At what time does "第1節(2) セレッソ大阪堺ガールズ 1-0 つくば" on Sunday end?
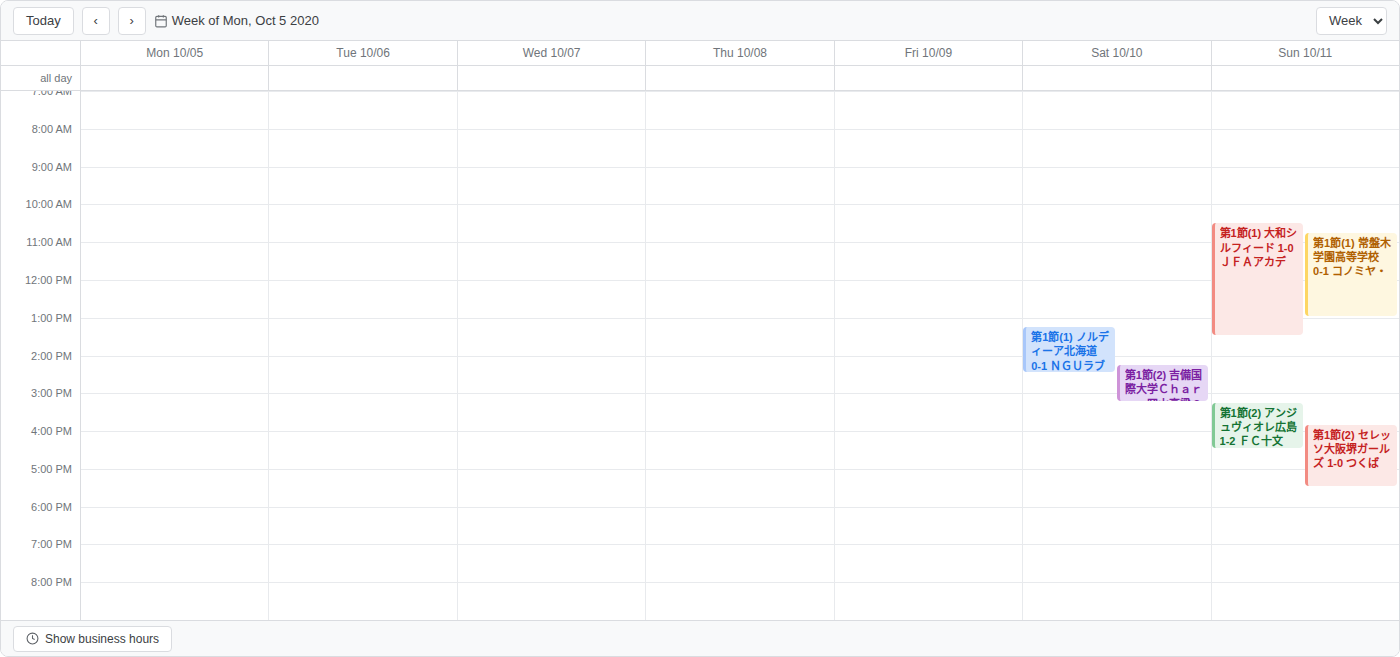
5:30 PM